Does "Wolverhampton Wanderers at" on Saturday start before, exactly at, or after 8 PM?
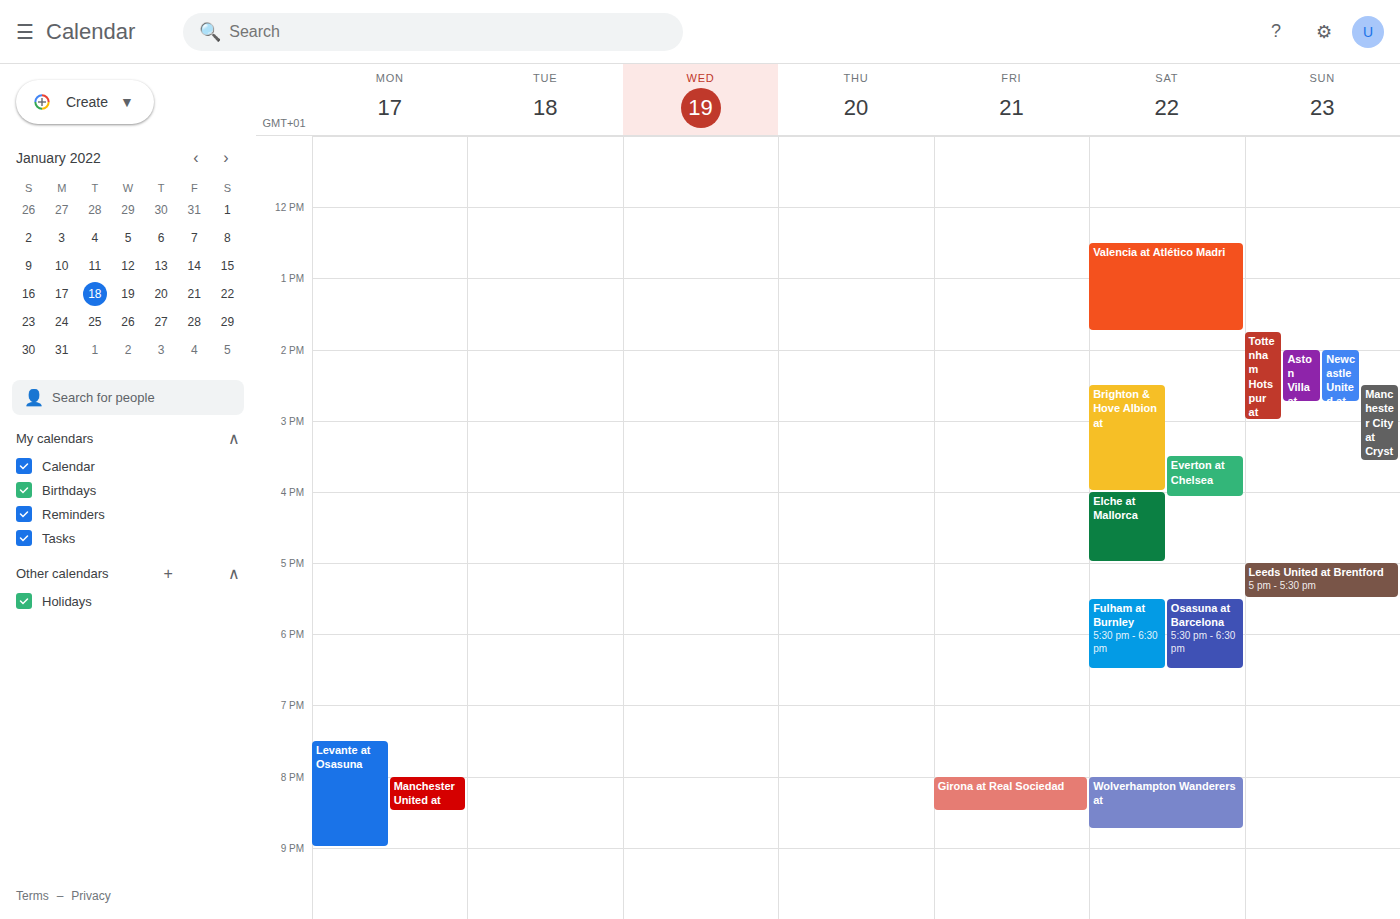
8:00 PM -- exactly at 8 PM, on the 8 PM line.